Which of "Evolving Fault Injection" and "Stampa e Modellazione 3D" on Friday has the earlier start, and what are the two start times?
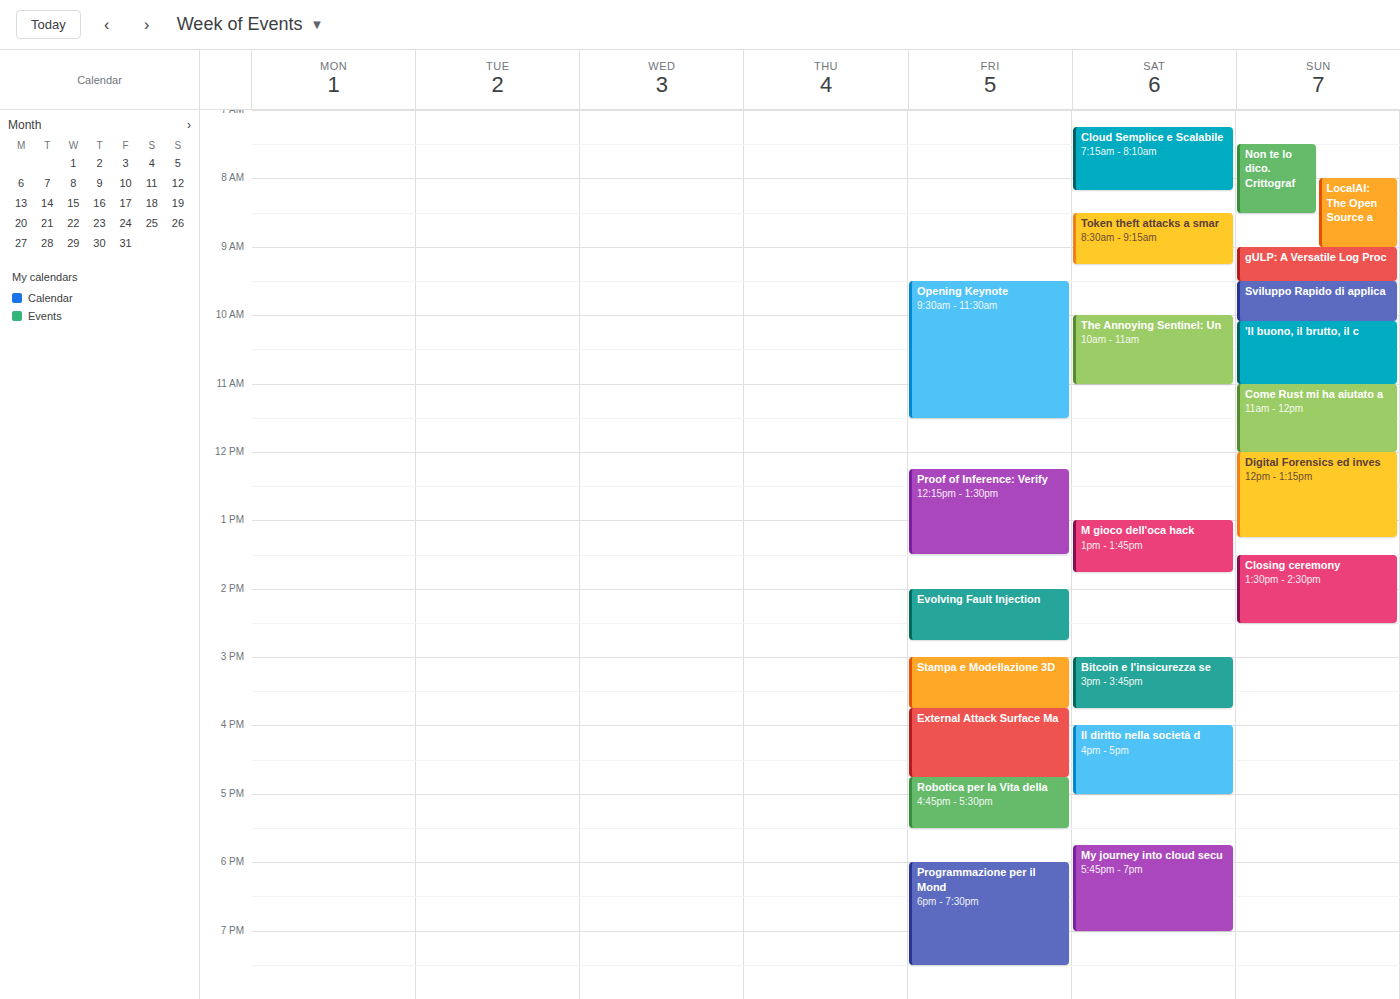
"Evolving Fault Injection" 14:00; "Stampa e Modellazione 3D" 15:00.